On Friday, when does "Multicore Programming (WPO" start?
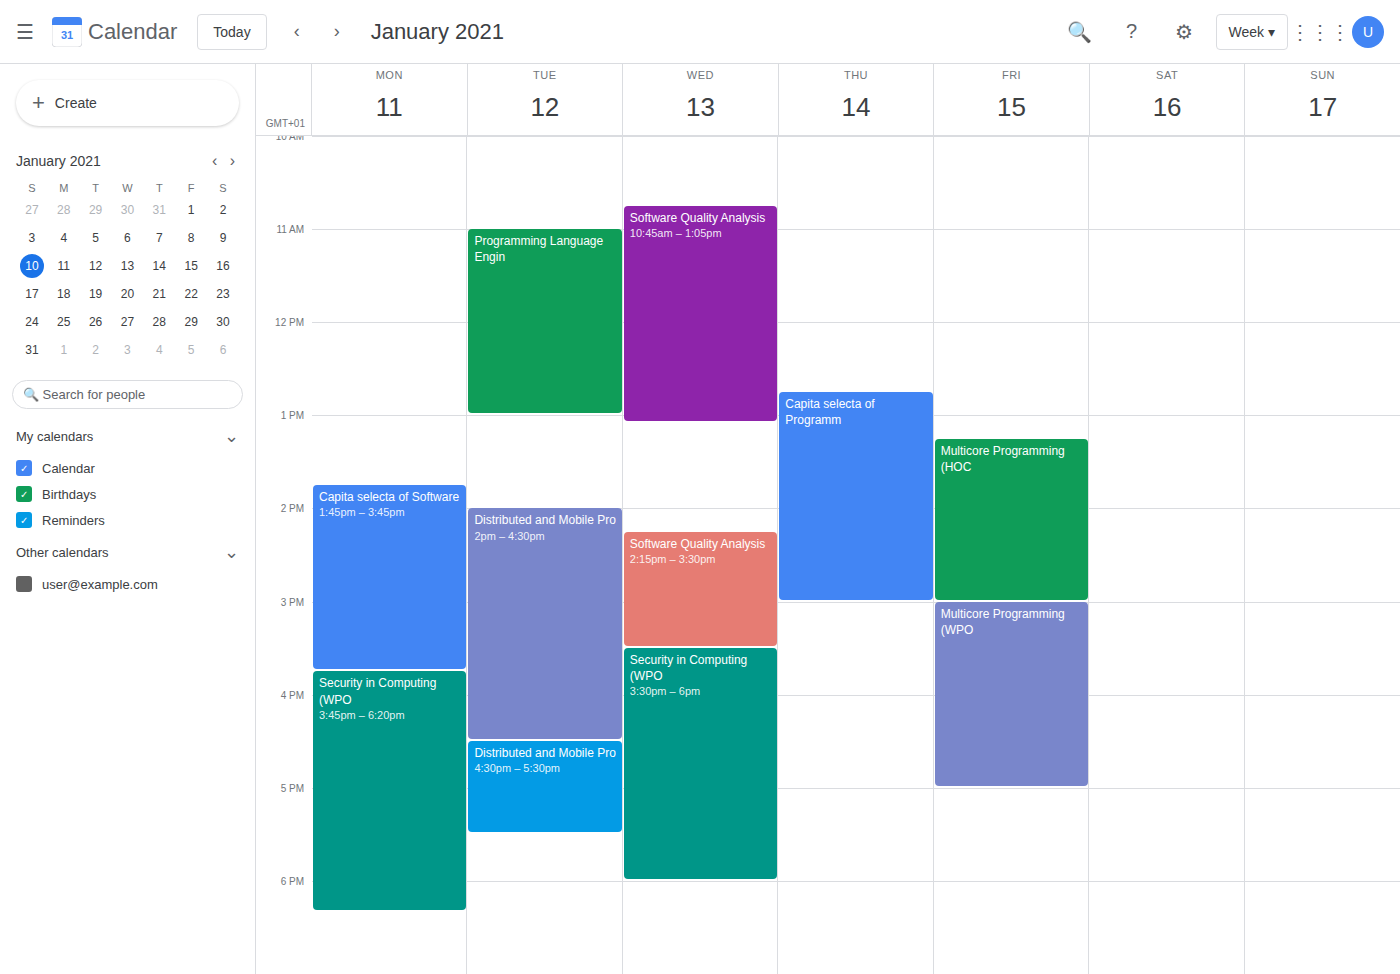
3:00 PM